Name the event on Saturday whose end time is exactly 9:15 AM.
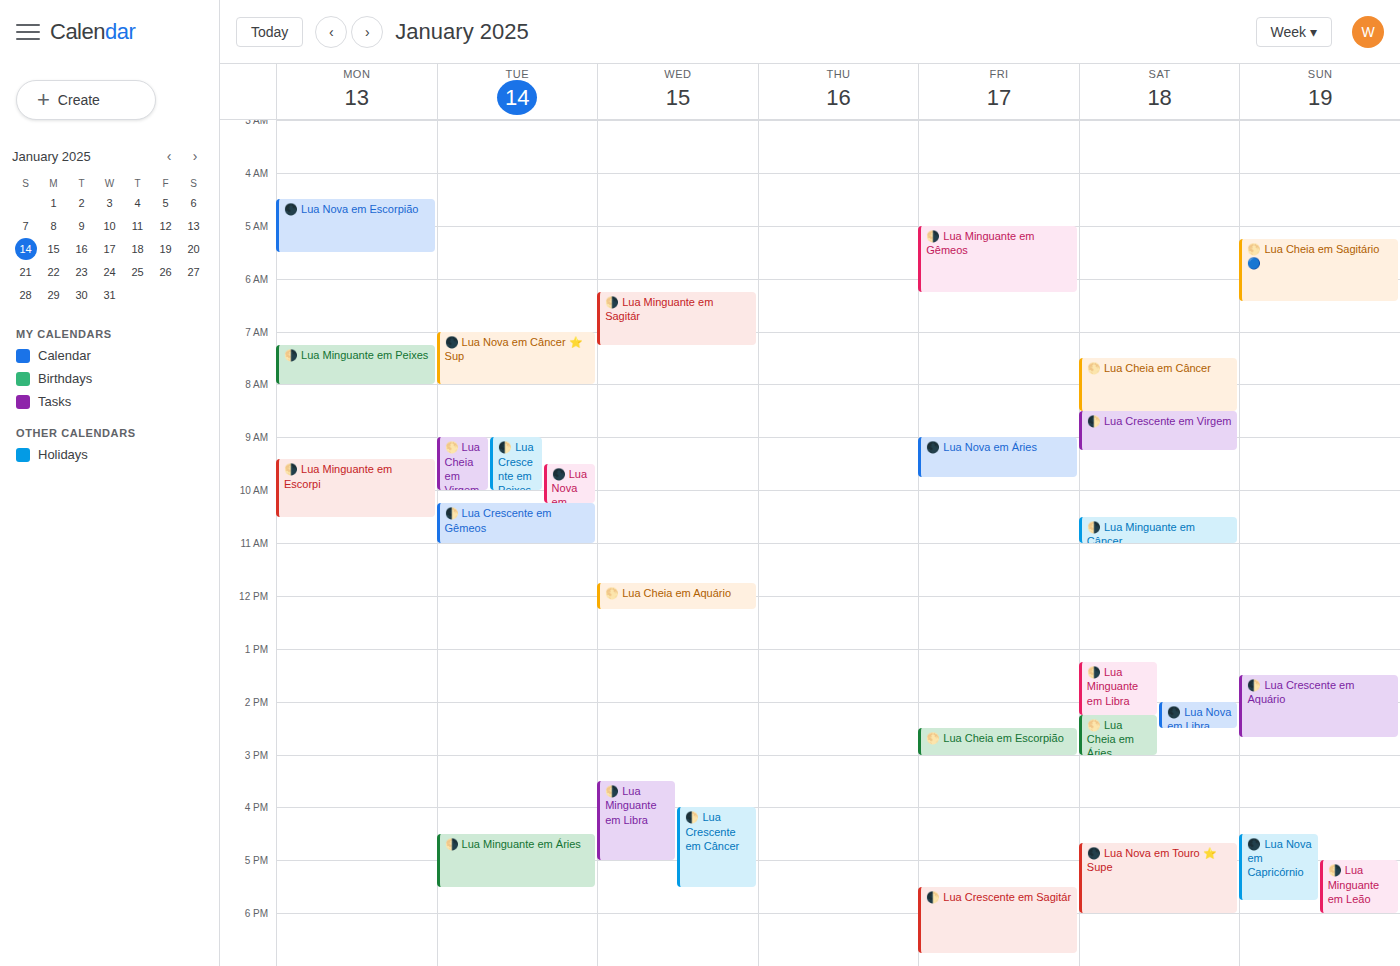
"🌓 Lua Crescente em Virgem"